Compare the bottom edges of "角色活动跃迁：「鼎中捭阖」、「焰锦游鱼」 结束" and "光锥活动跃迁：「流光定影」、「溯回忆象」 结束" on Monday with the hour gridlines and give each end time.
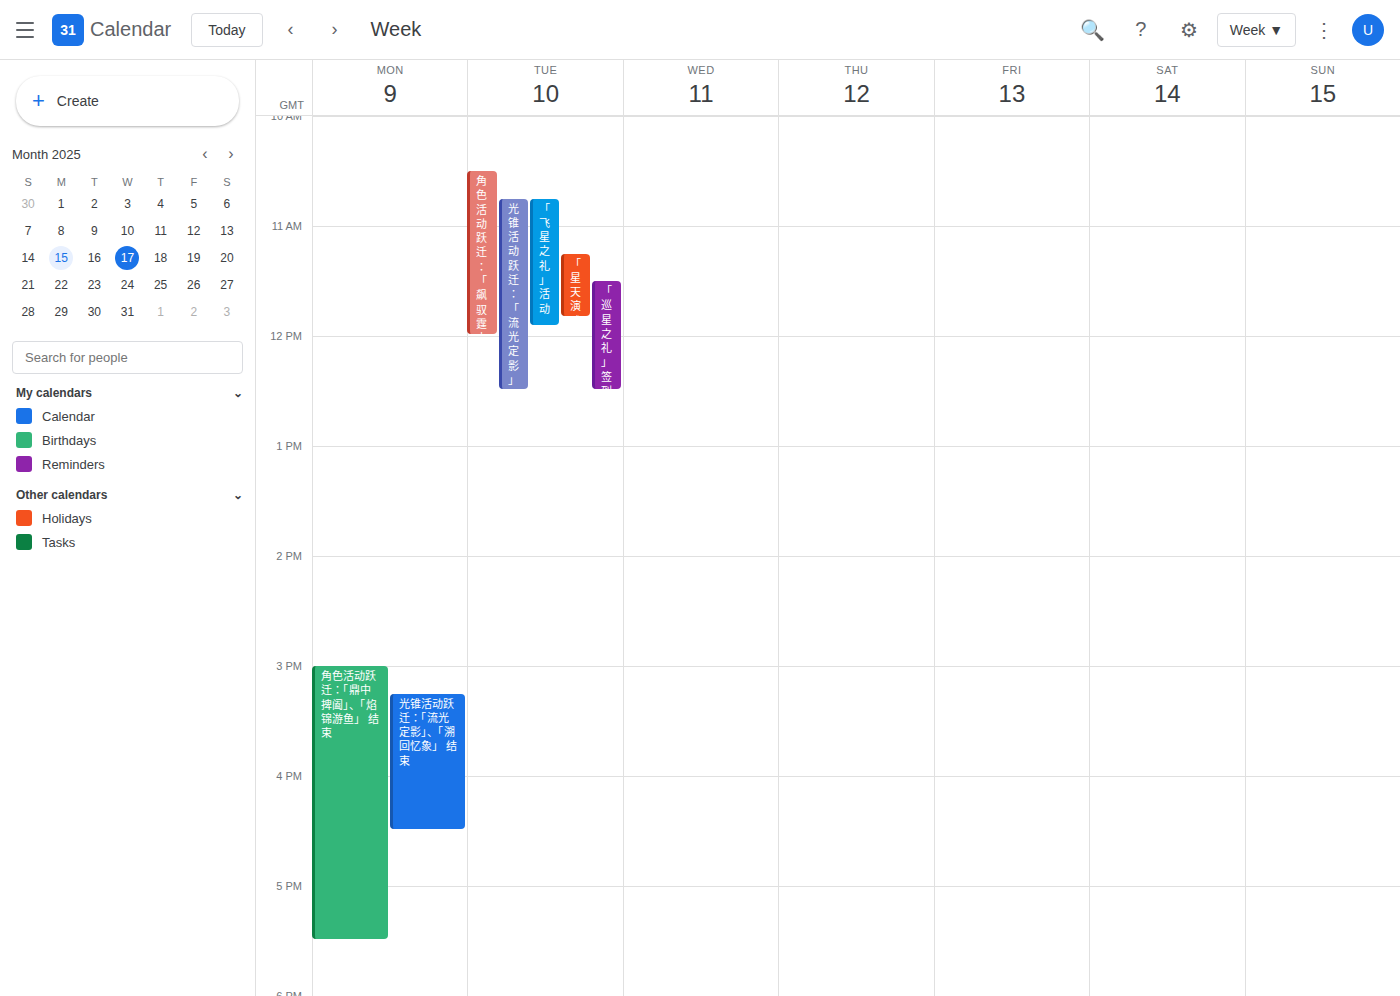
"角色活动跃迁：「鼎中捭阖」、「焰锦游鱼」 结束": 5:30 PM, halfway between the 5 PM and 6 PM lines. "光锥活动跃迁：「流光定影」、「溯回忆象」 结束": 4:30 PM, halfway between the 4 PM and 5 PM lines.